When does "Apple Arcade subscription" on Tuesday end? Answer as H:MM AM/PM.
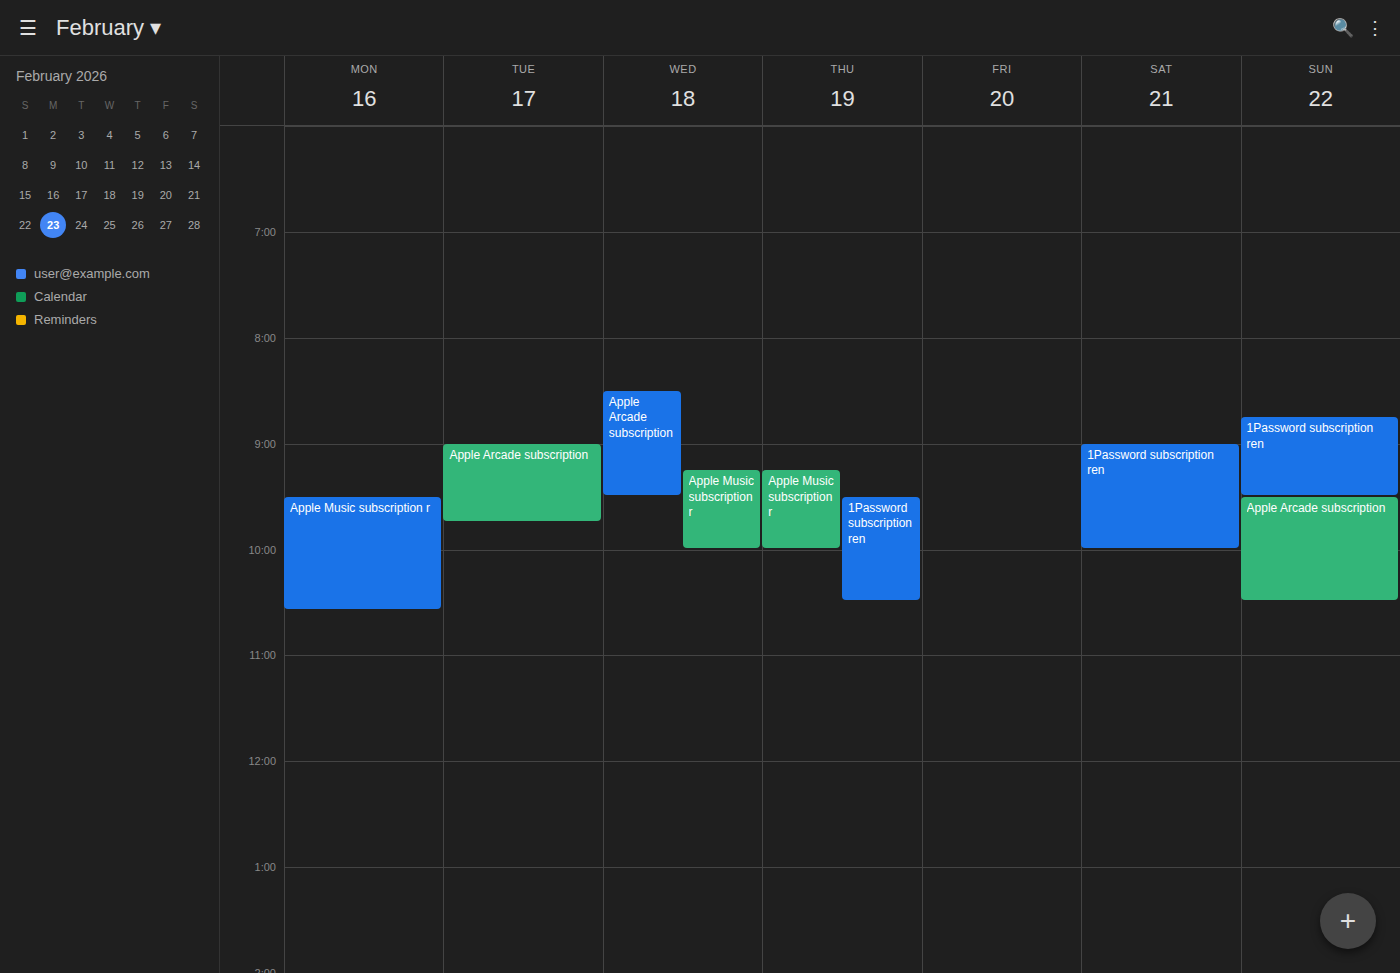
9:45 AM